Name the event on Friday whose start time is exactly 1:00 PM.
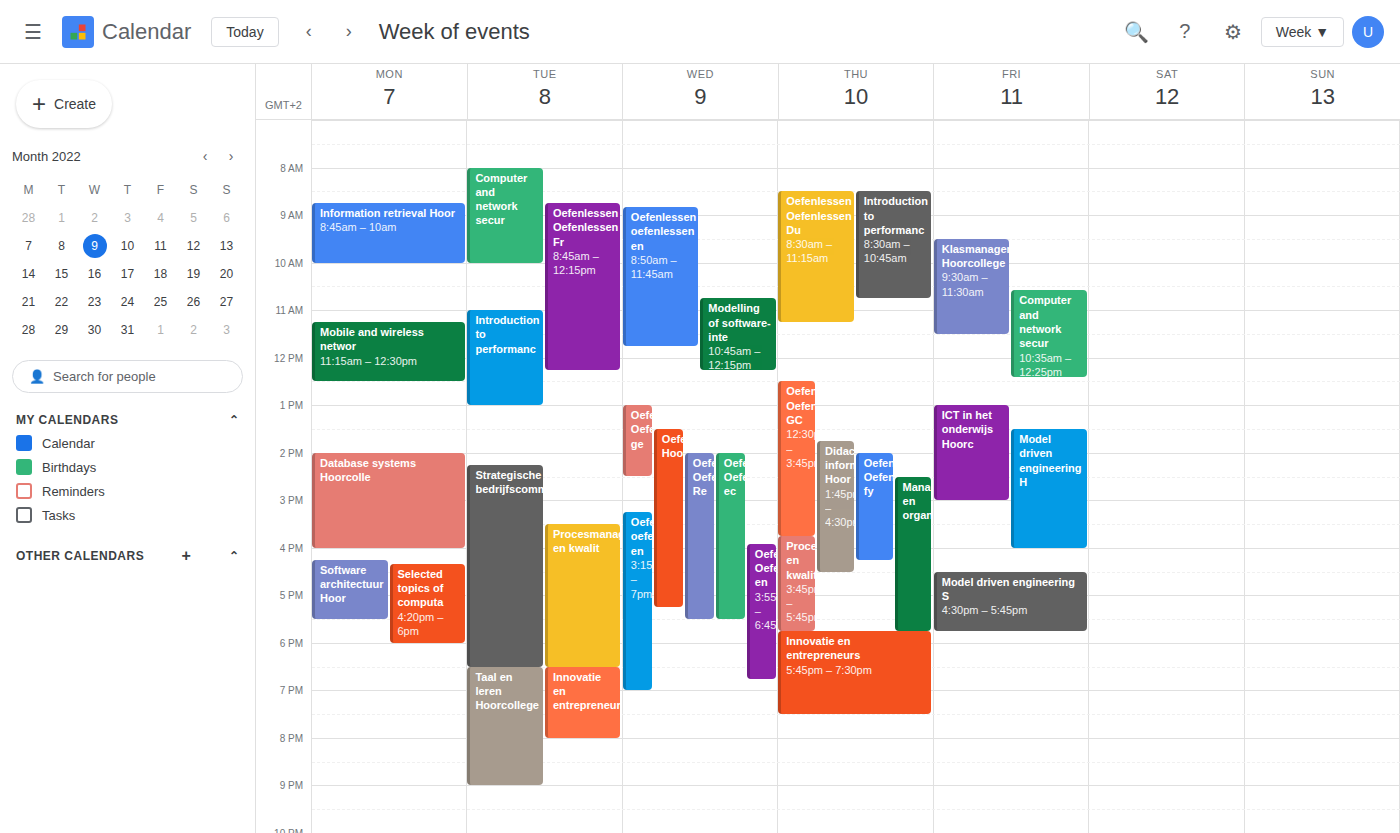
"ICT in het onderwijs Hoorc"